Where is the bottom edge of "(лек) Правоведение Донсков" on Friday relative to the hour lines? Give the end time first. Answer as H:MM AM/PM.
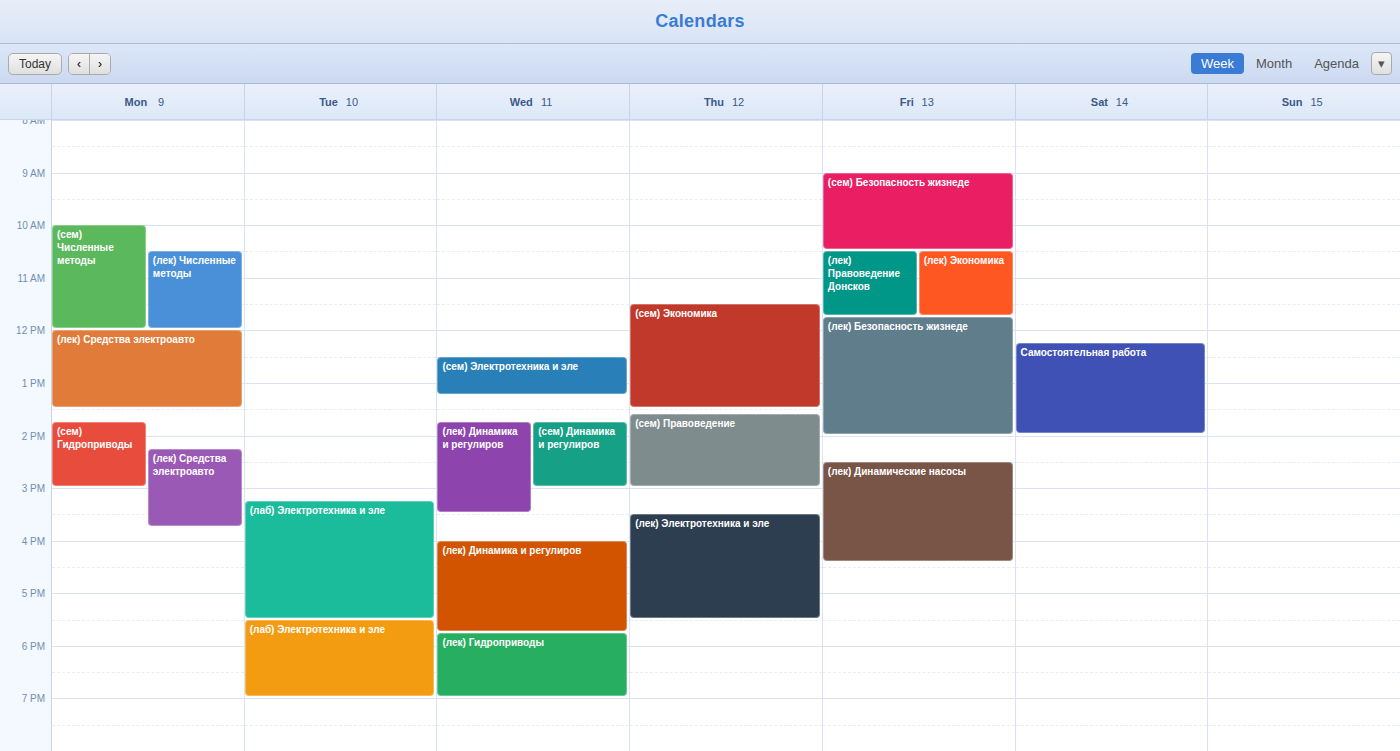
11:45 AM -- neither: three quarters of the way from the 11 AM line to the 12 PM line.